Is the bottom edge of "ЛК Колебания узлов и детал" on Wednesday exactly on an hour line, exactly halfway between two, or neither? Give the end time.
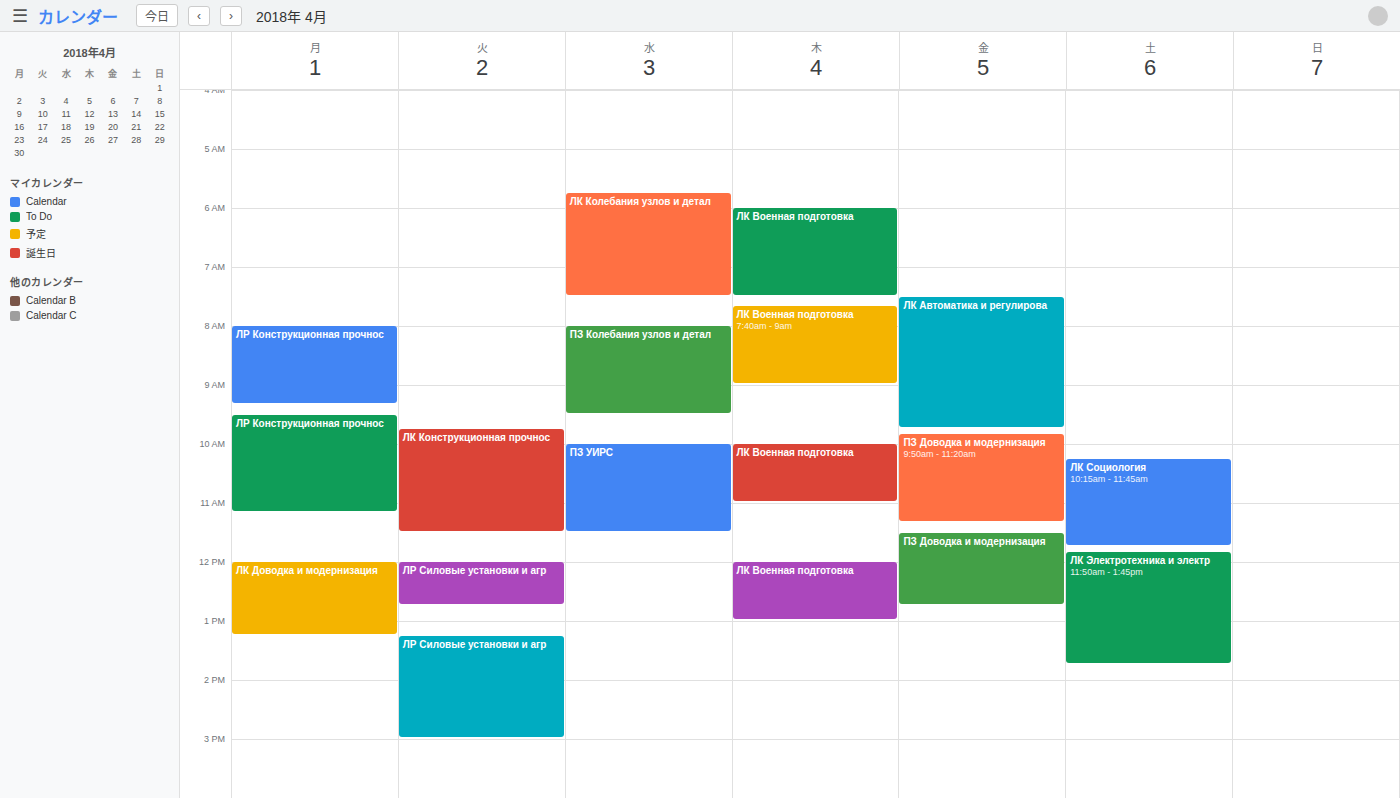
7:30 AM -- halfway between the 7 AM and 8 AM lines.